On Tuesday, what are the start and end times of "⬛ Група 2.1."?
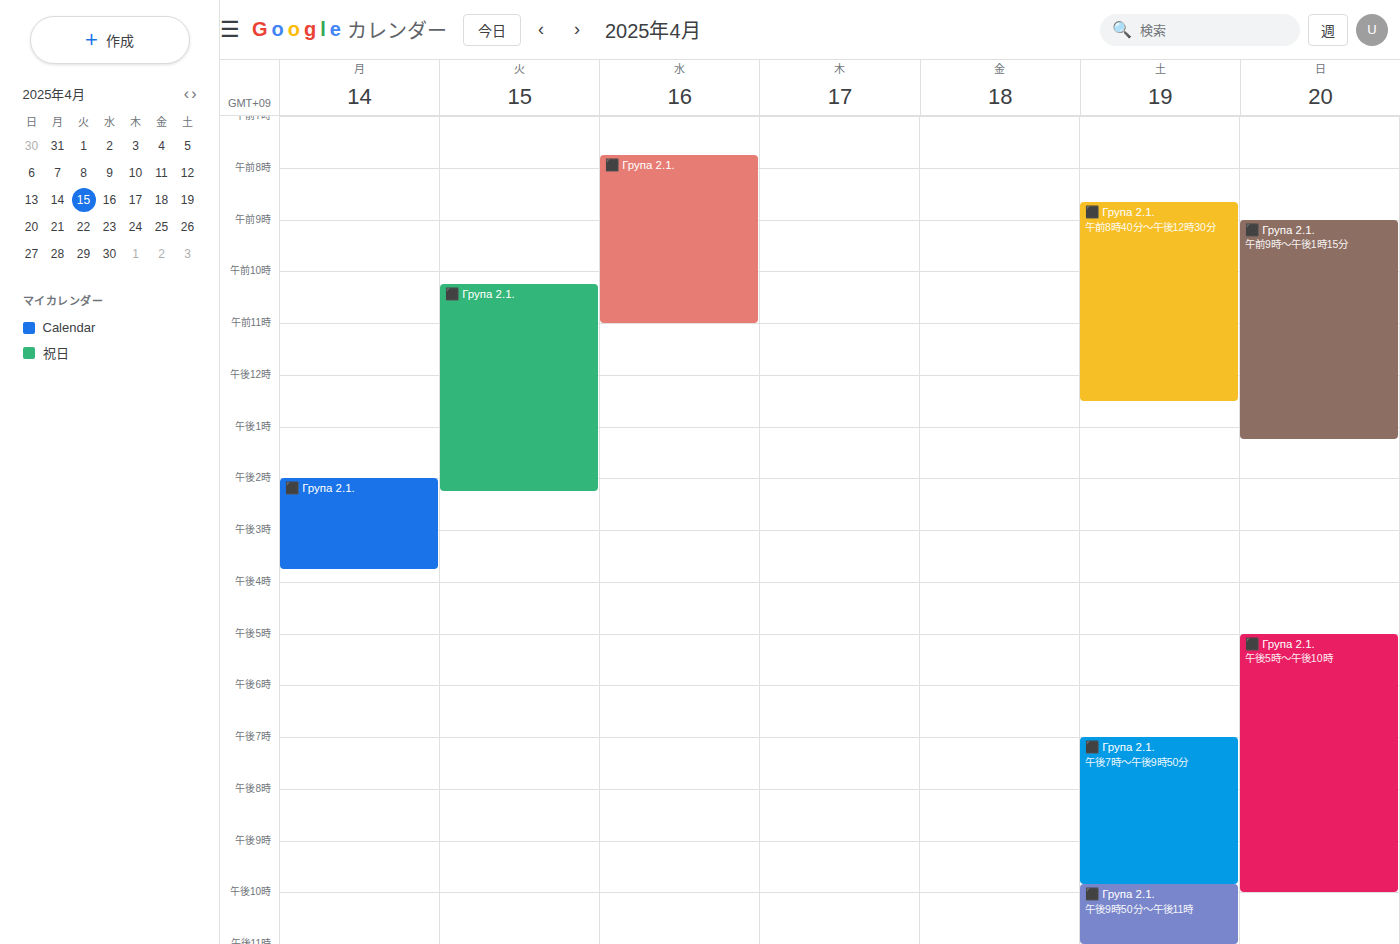
10:15 AM to 2:15 PM